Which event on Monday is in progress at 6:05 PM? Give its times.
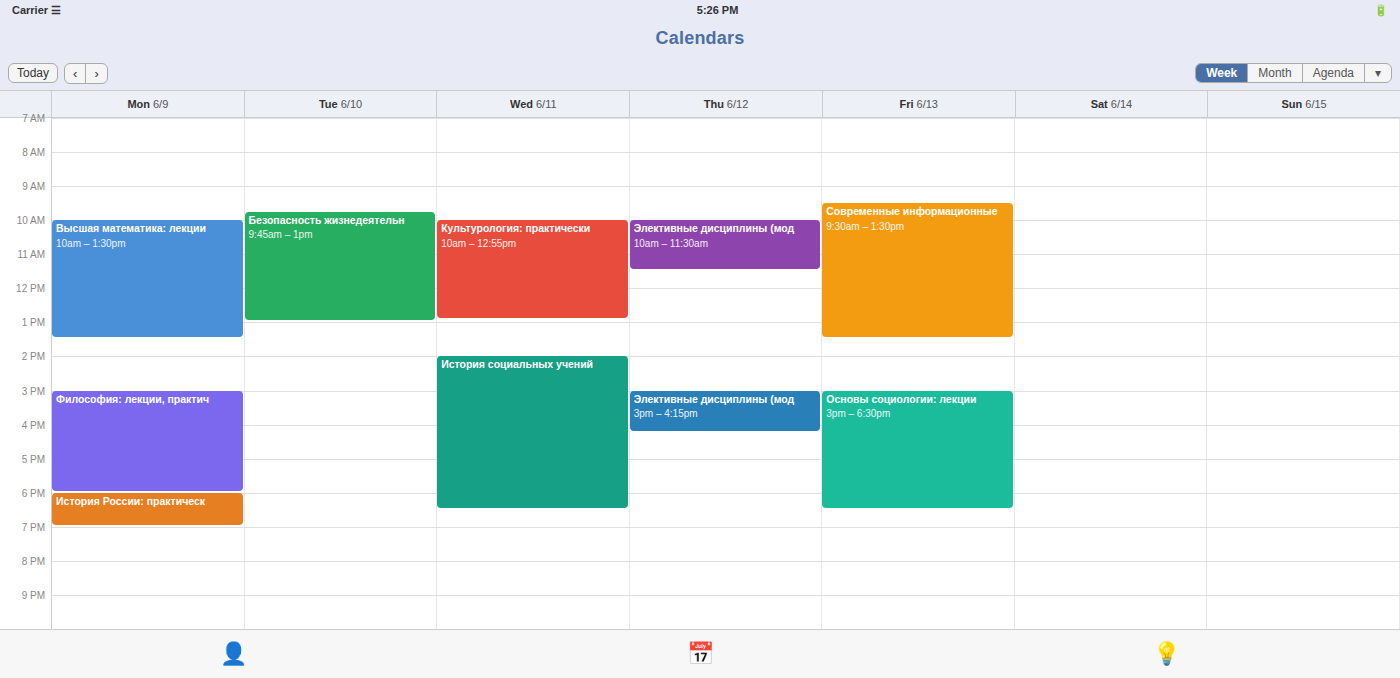
"История России: практическ", 6:00 PM to 7:00 PM